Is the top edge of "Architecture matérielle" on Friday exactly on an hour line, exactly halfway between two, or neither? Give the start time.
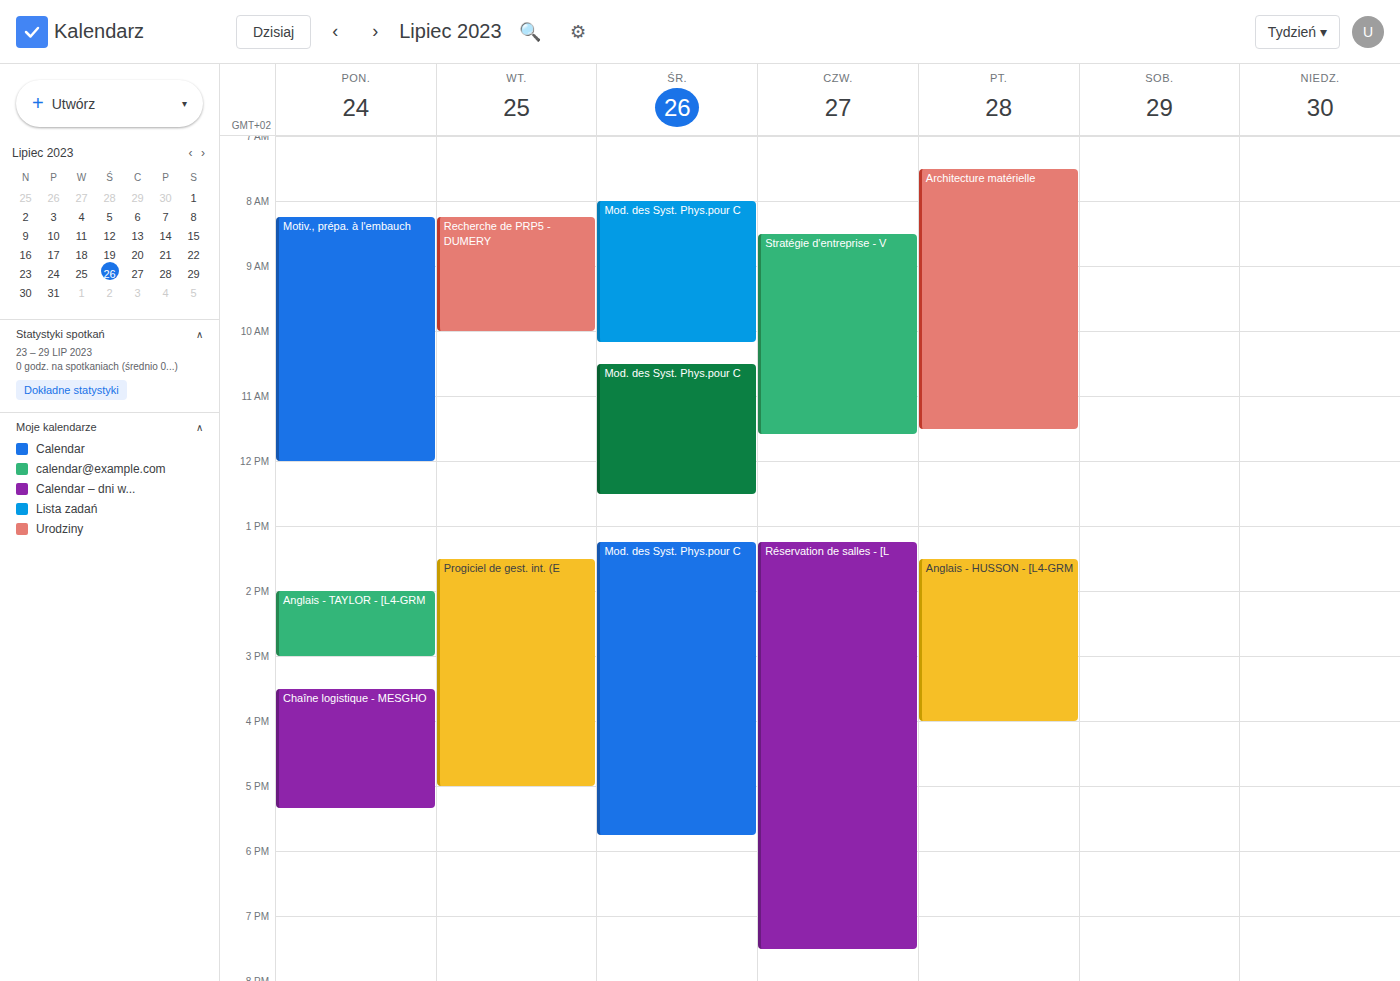
7:30 AM -- halfway between the 7 AM and 8 AM lines.